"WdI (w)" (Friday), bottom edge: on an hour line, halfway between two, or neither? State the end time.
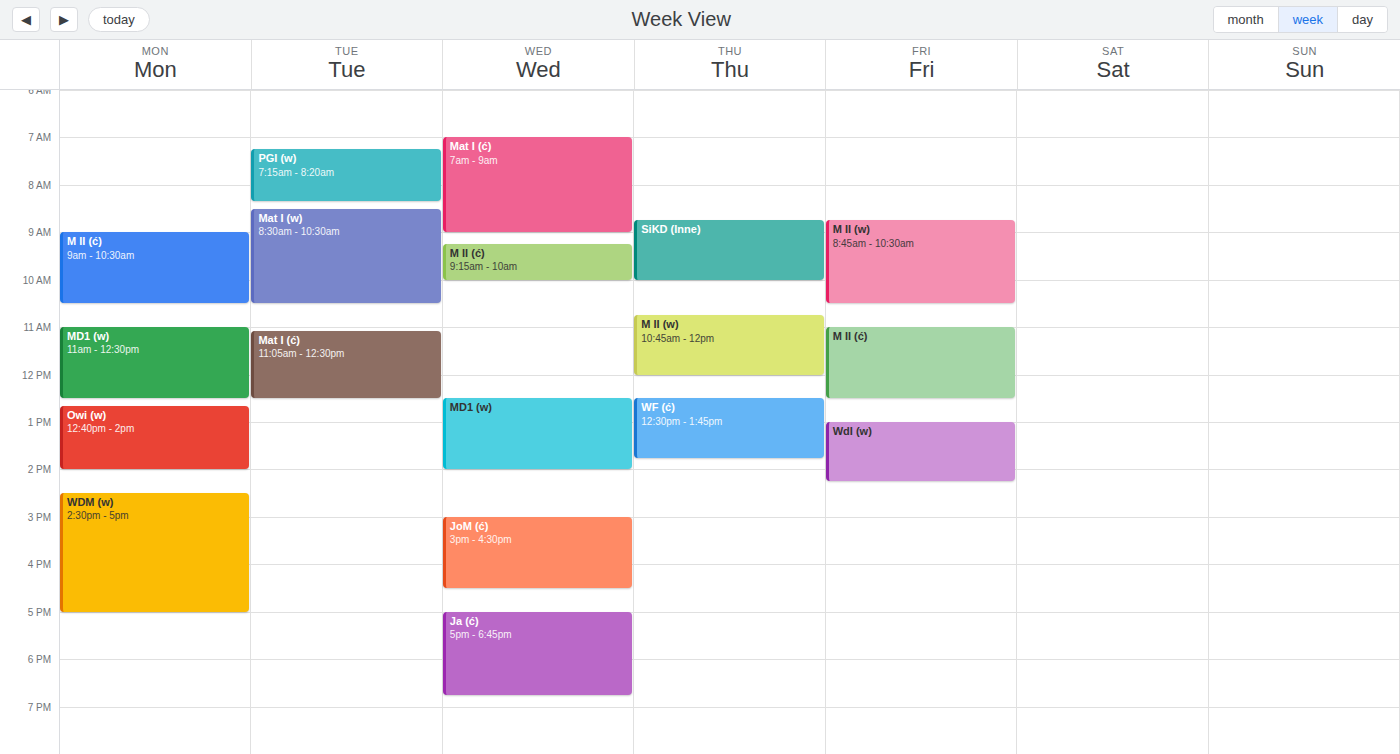
14:15 -- neither: a quarter of the way from the 14:00 line to the 15:00 line.